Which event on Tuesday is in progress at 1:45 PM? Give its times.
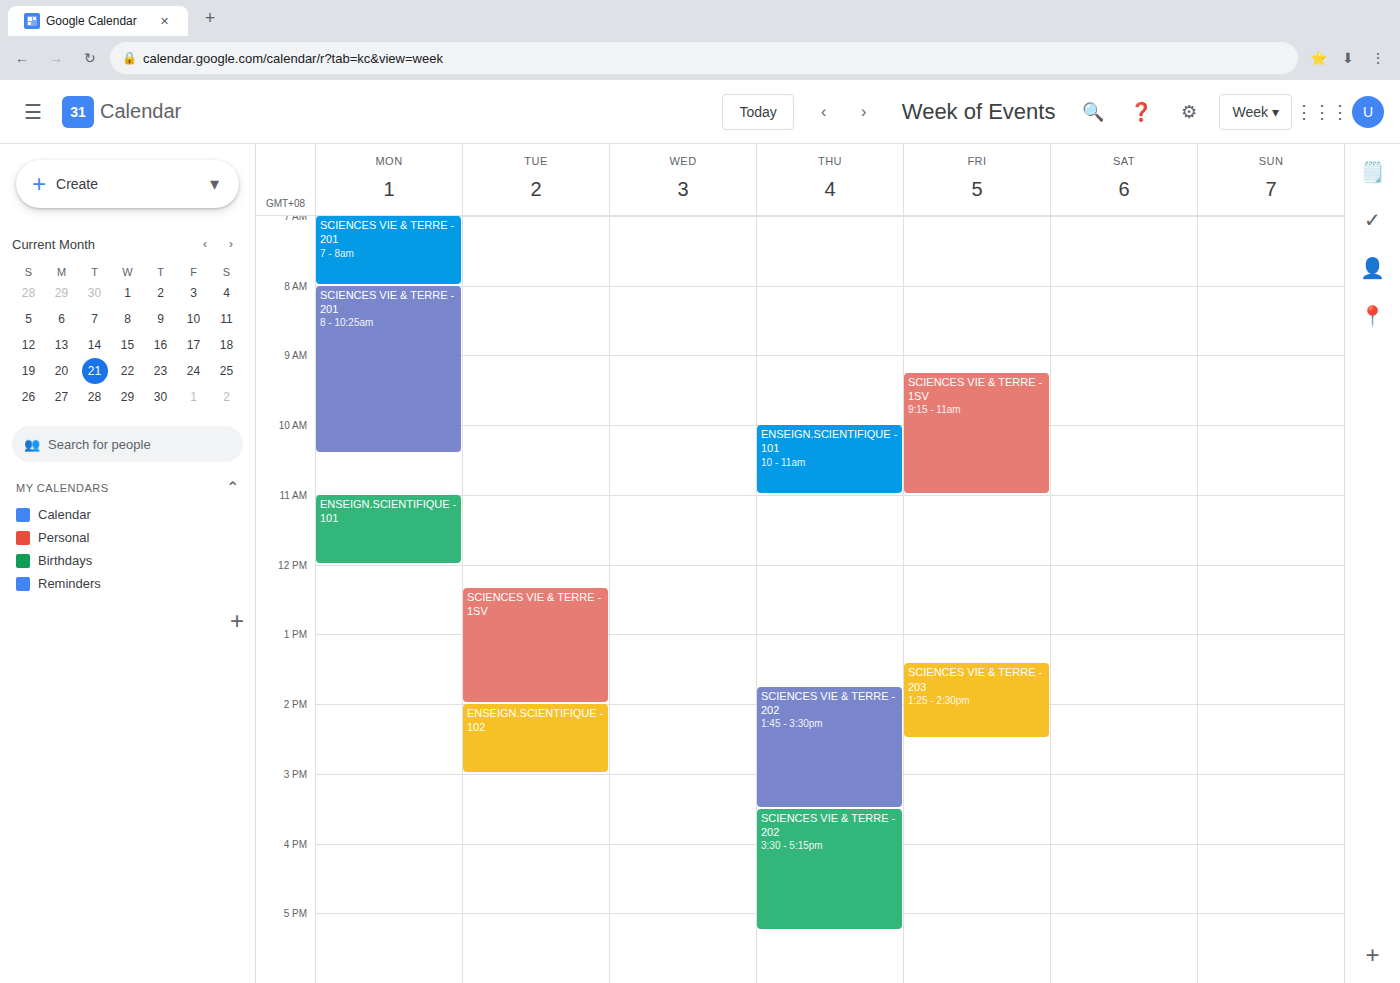
"SCIENCES VIE & TERRE - 1SV", 12:20 PM to 2:00 PM